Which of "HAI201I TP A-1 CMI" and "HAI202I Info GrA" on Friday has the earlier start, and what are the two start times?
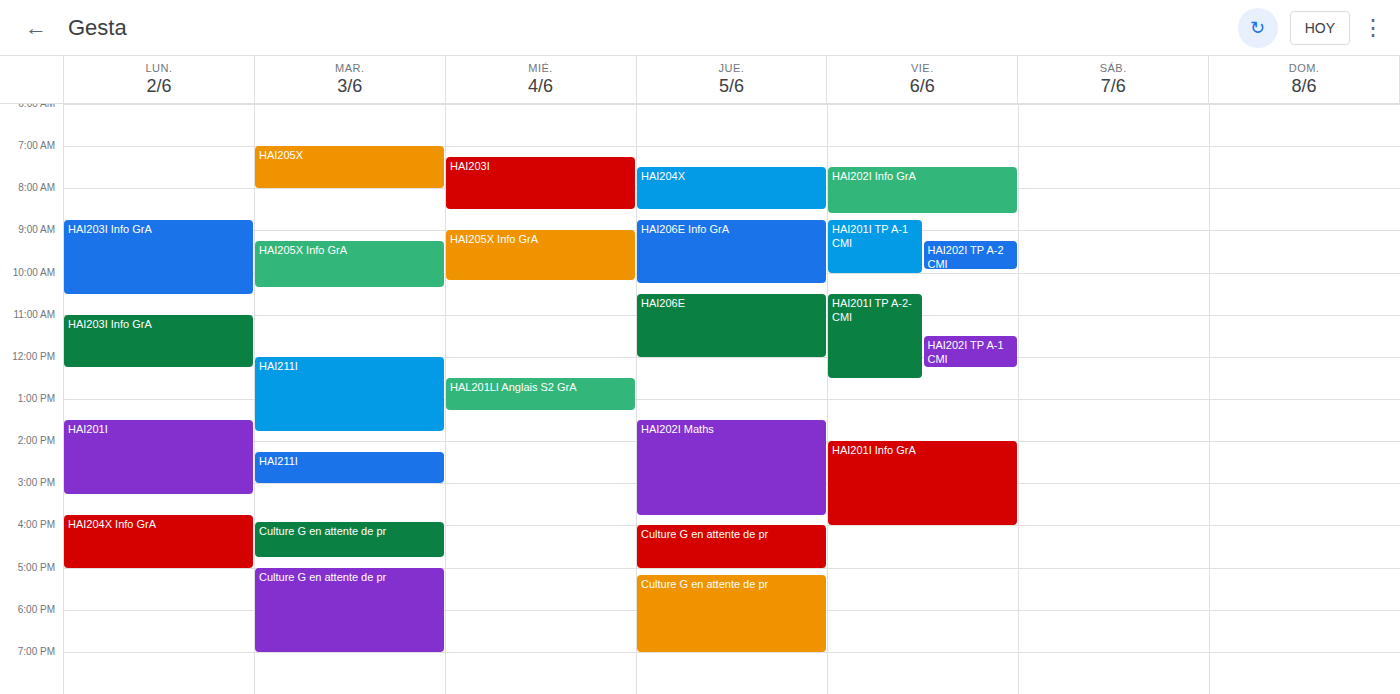
"HAI202I Info GrA" 07:30; "HAI201I TP A-1 CMI" 08:45.